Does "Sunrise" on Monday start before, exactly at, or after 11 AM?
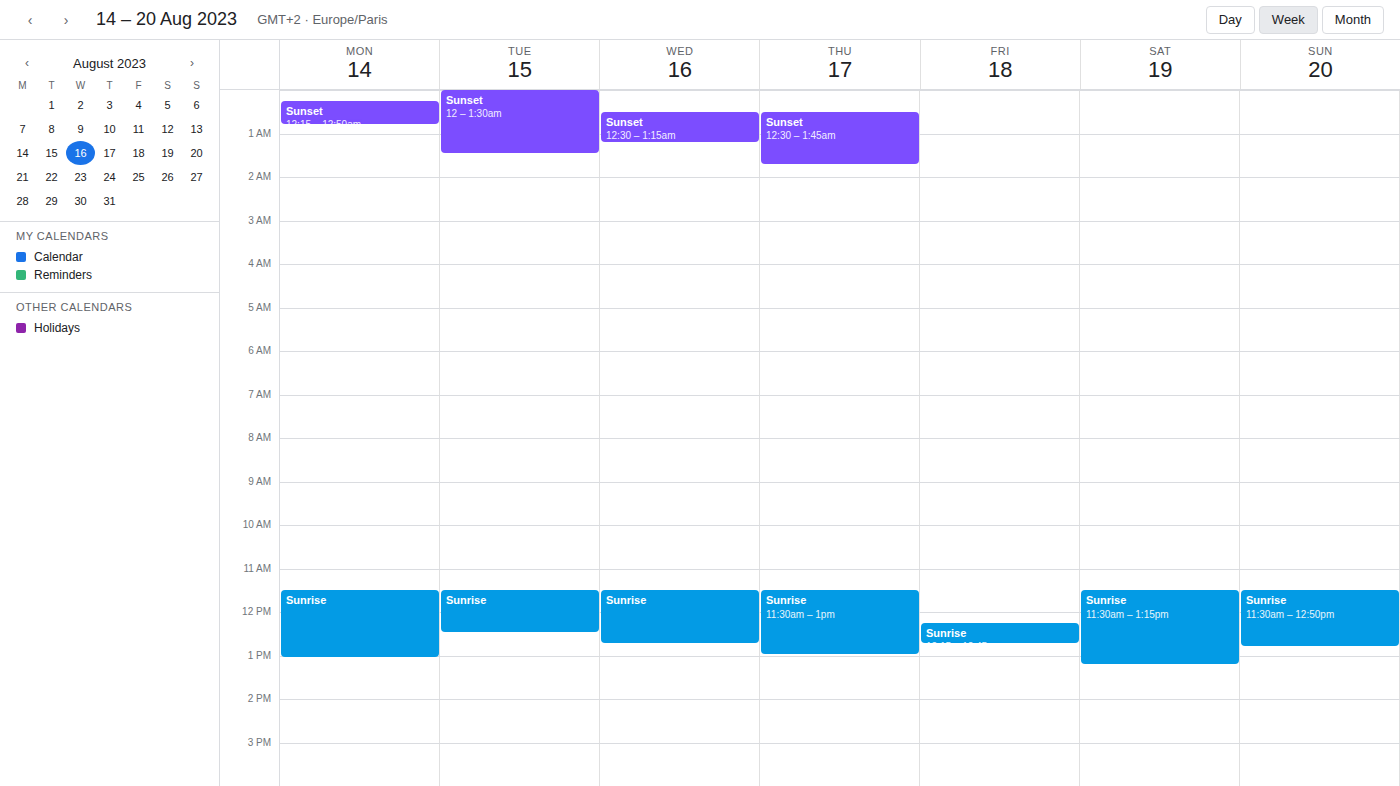
11:30 AM -- after 11 AM, 30 minutes below the 11 AM line.